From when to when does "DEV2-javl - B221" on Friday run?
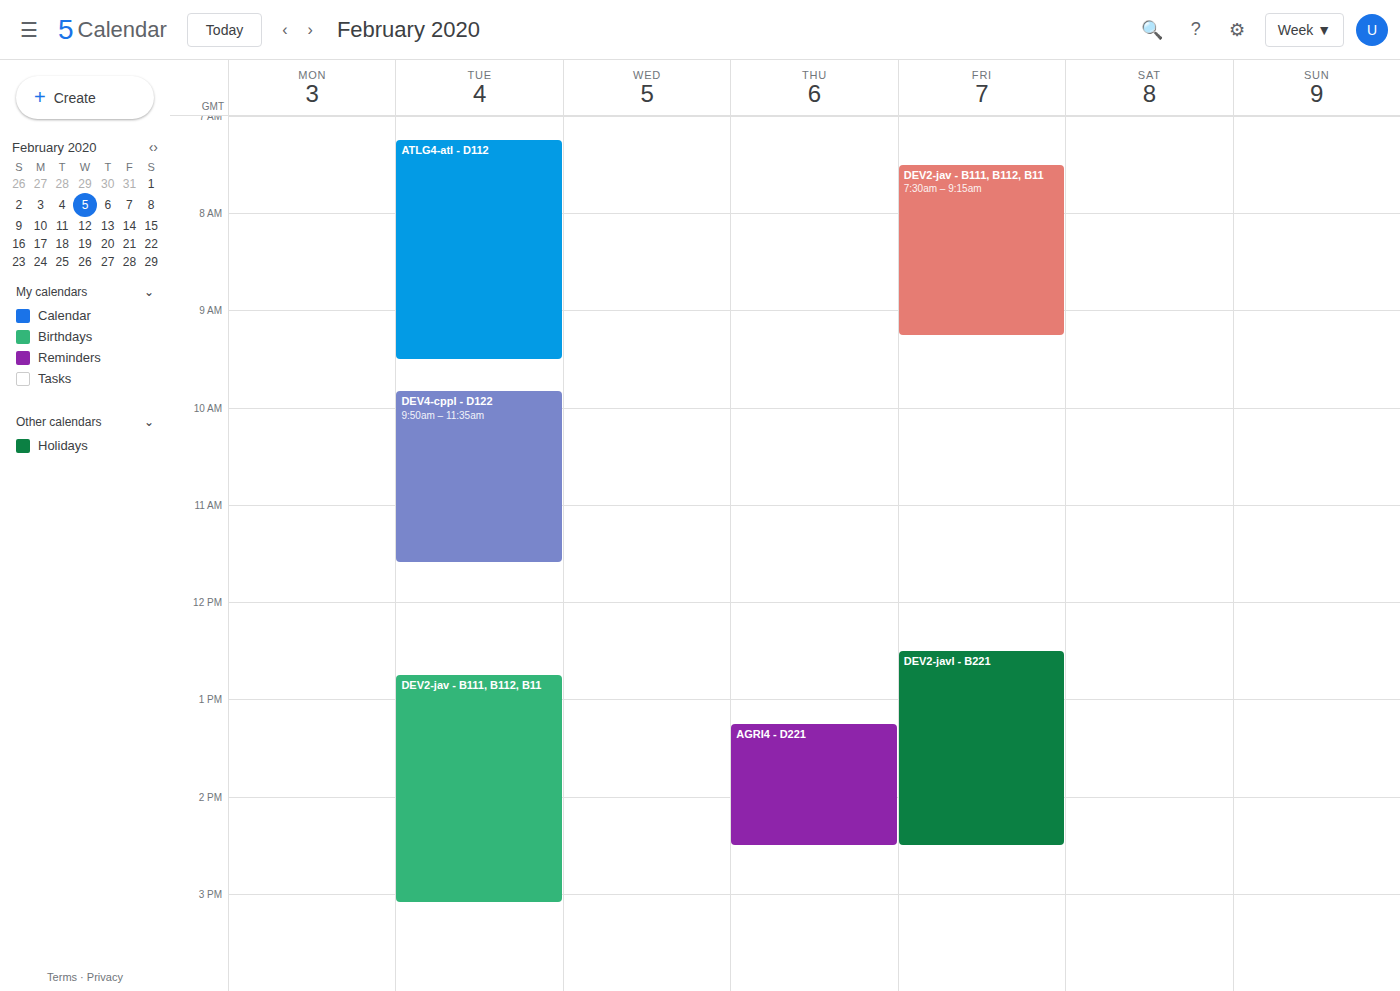
12:30 PM to 2:30 PM